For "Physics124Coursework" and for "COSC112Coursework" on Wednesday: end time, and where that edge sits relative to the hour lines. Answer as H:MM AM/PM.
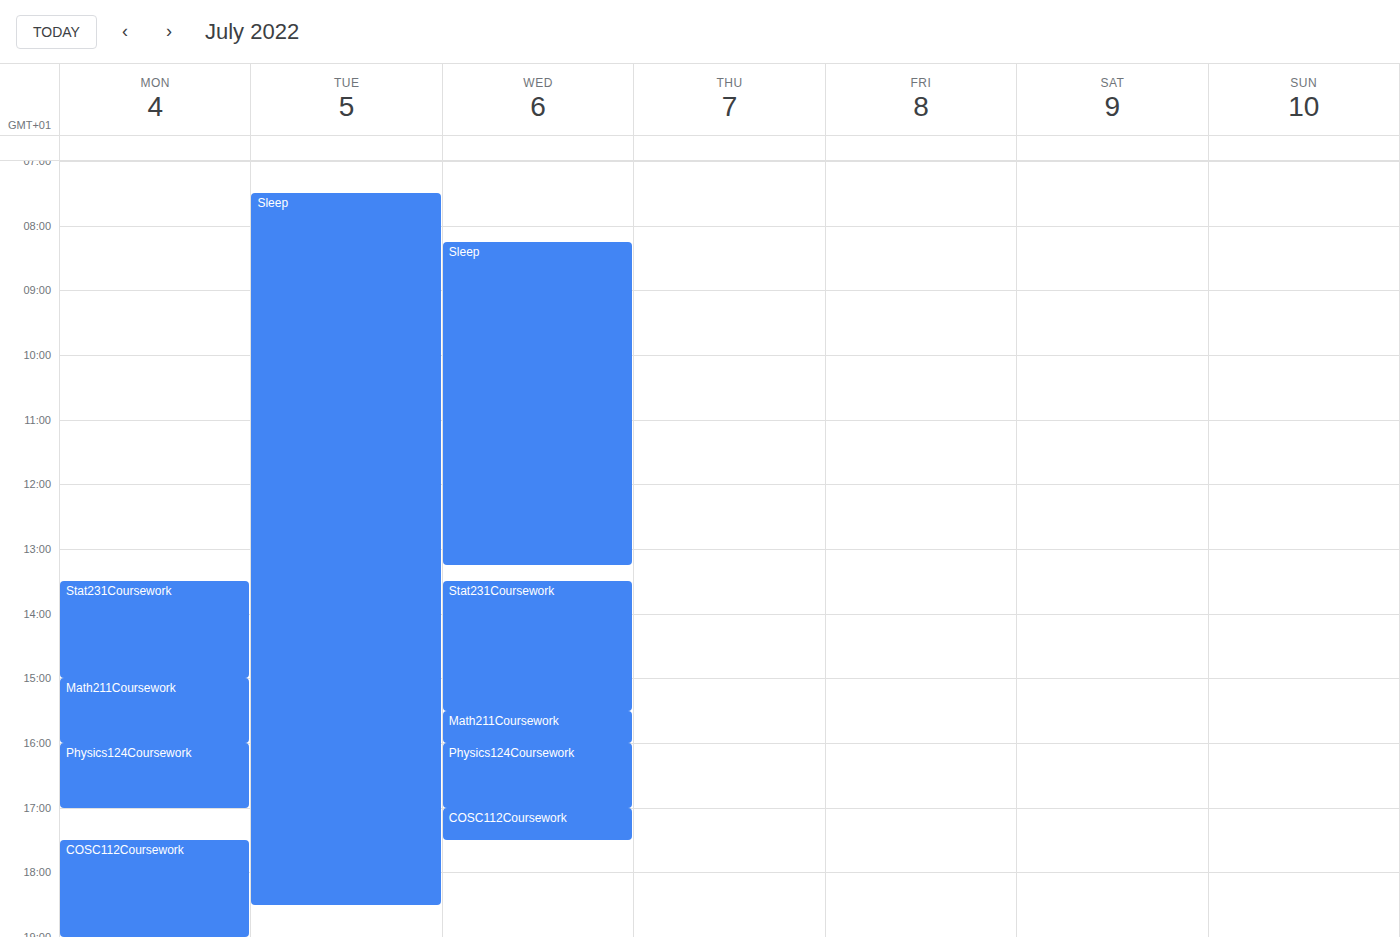
"Physics124Coursework": 5:00 PM, exactly on the 5 PM line. "COSC112Coursework": 5:30 PM, halfway between the 5 PM and 6 PM lines.